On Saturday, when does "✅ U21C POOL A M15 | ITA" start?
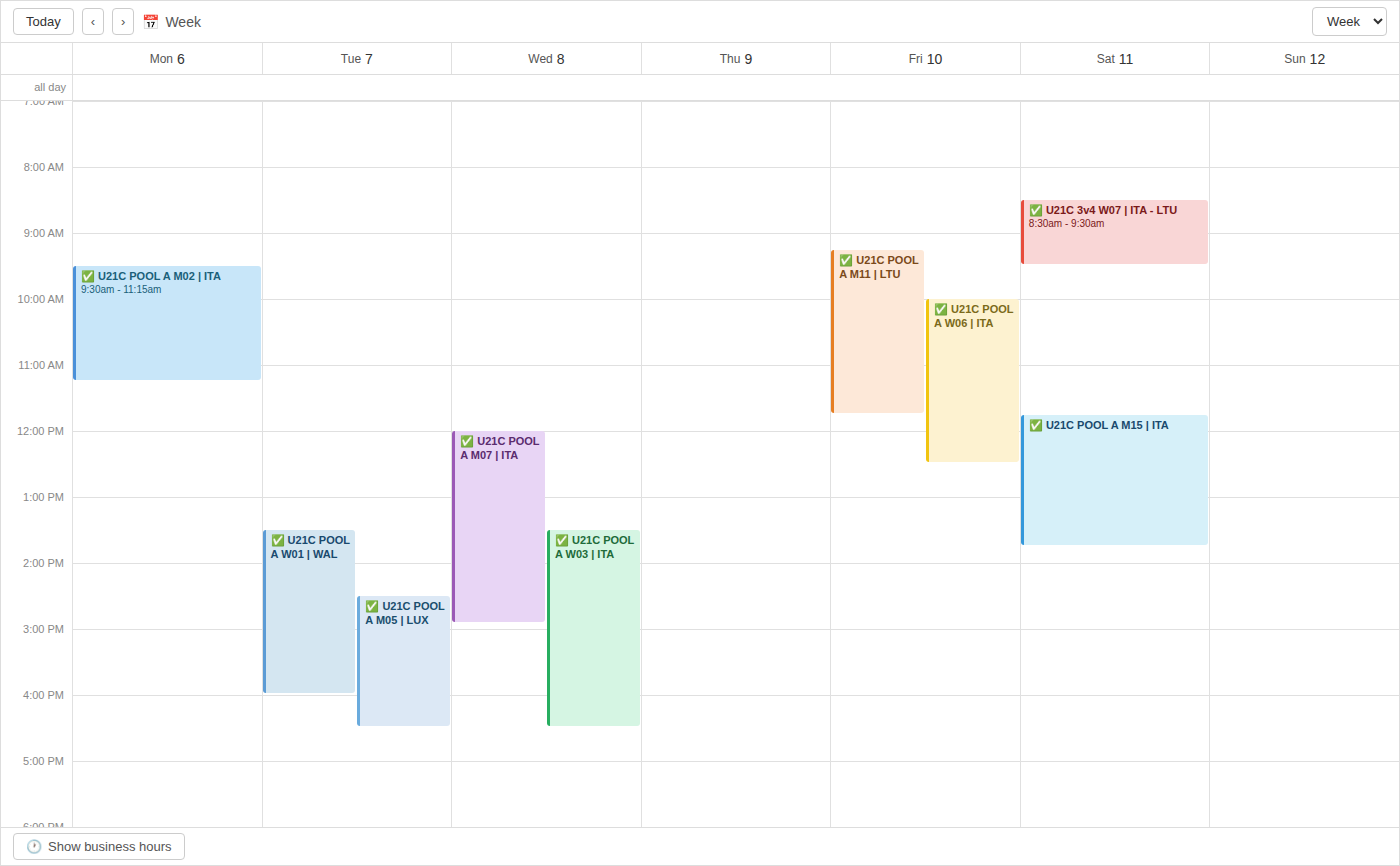
11:45 AM